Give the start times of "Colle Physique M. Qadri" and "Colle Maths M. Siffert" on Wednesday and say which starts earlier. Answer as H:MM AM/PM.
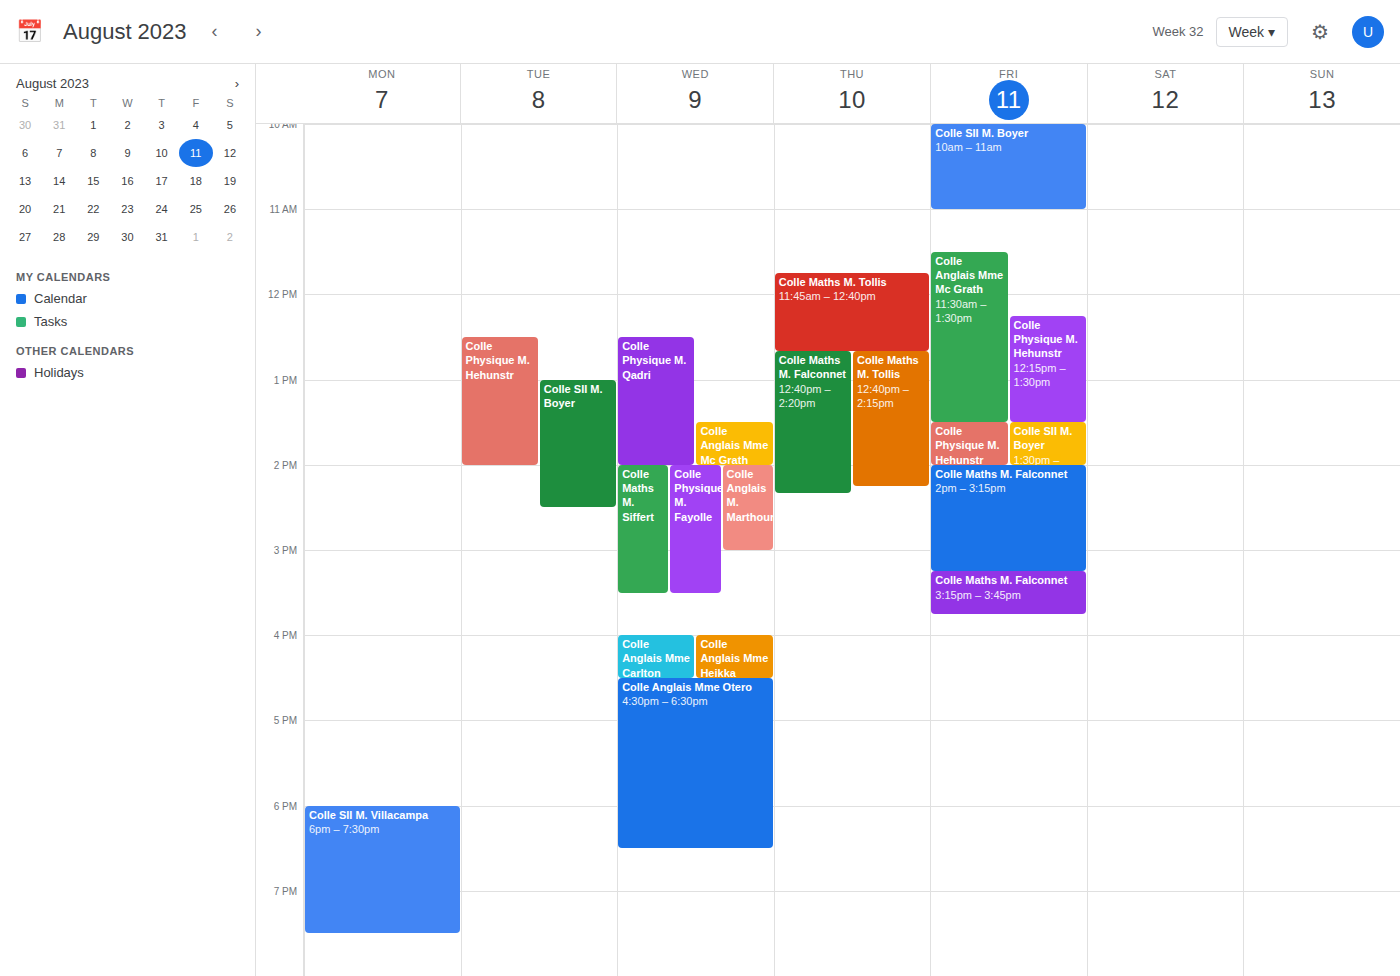
"Colle Physique M. Qadri" 12:30 PM; "Colle Maths M. Siffert" 2:00 PM.